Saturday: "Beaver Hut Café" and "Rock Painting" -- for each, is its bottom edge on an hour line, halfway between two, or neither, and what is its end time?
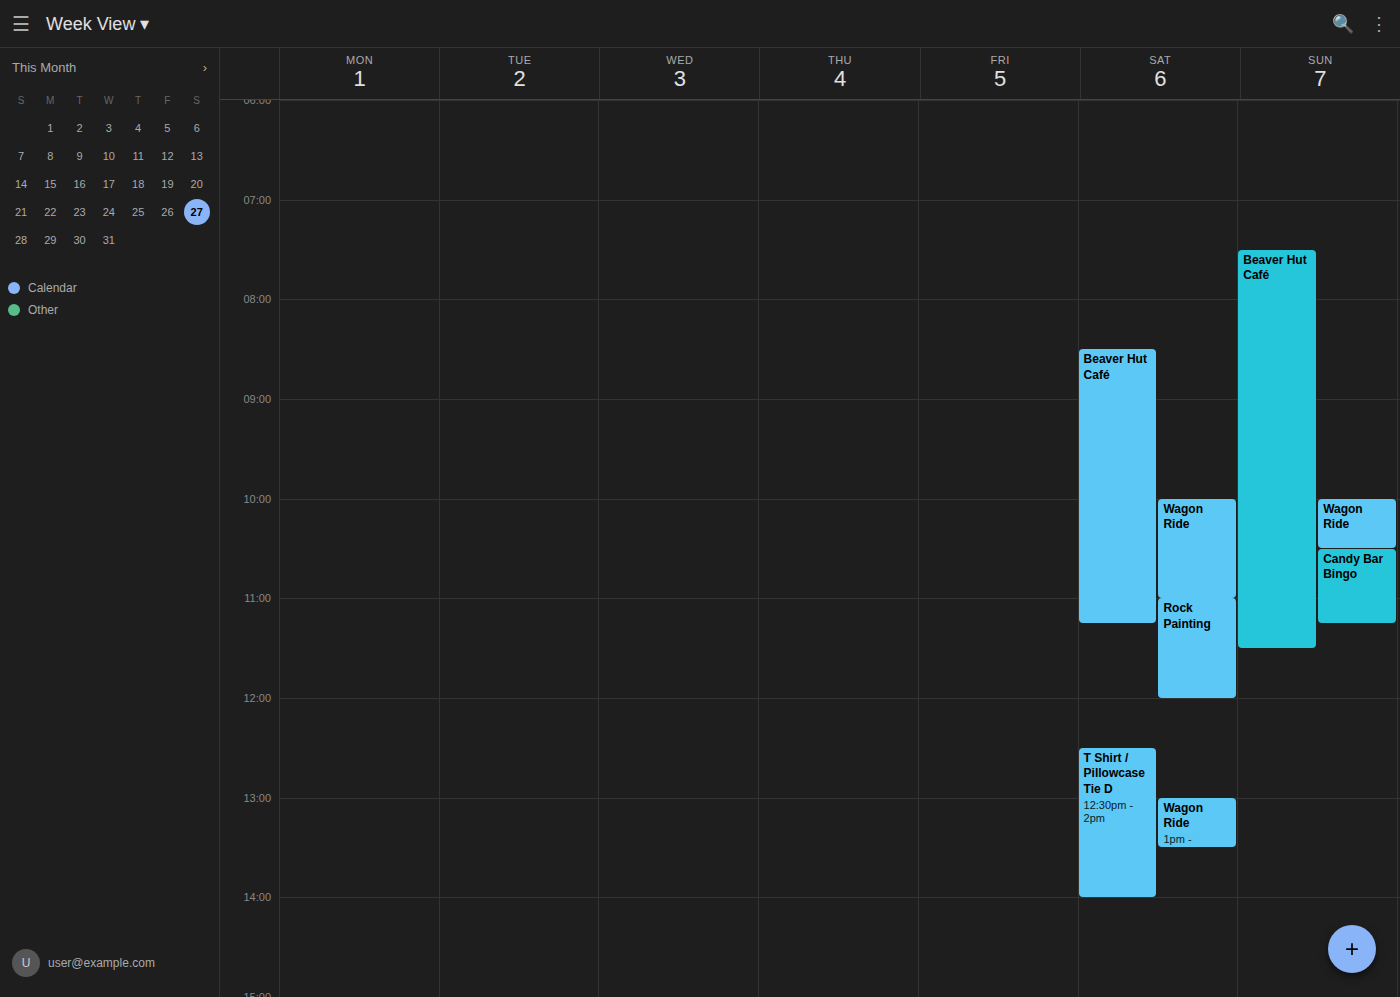
"Beaver Hut Café": 11:15 AM, neither: a quarter of the way from the 11 AM line to the 12 PM line. "Rock Painting": 12:00 PM, exactly on the 12 PM line.